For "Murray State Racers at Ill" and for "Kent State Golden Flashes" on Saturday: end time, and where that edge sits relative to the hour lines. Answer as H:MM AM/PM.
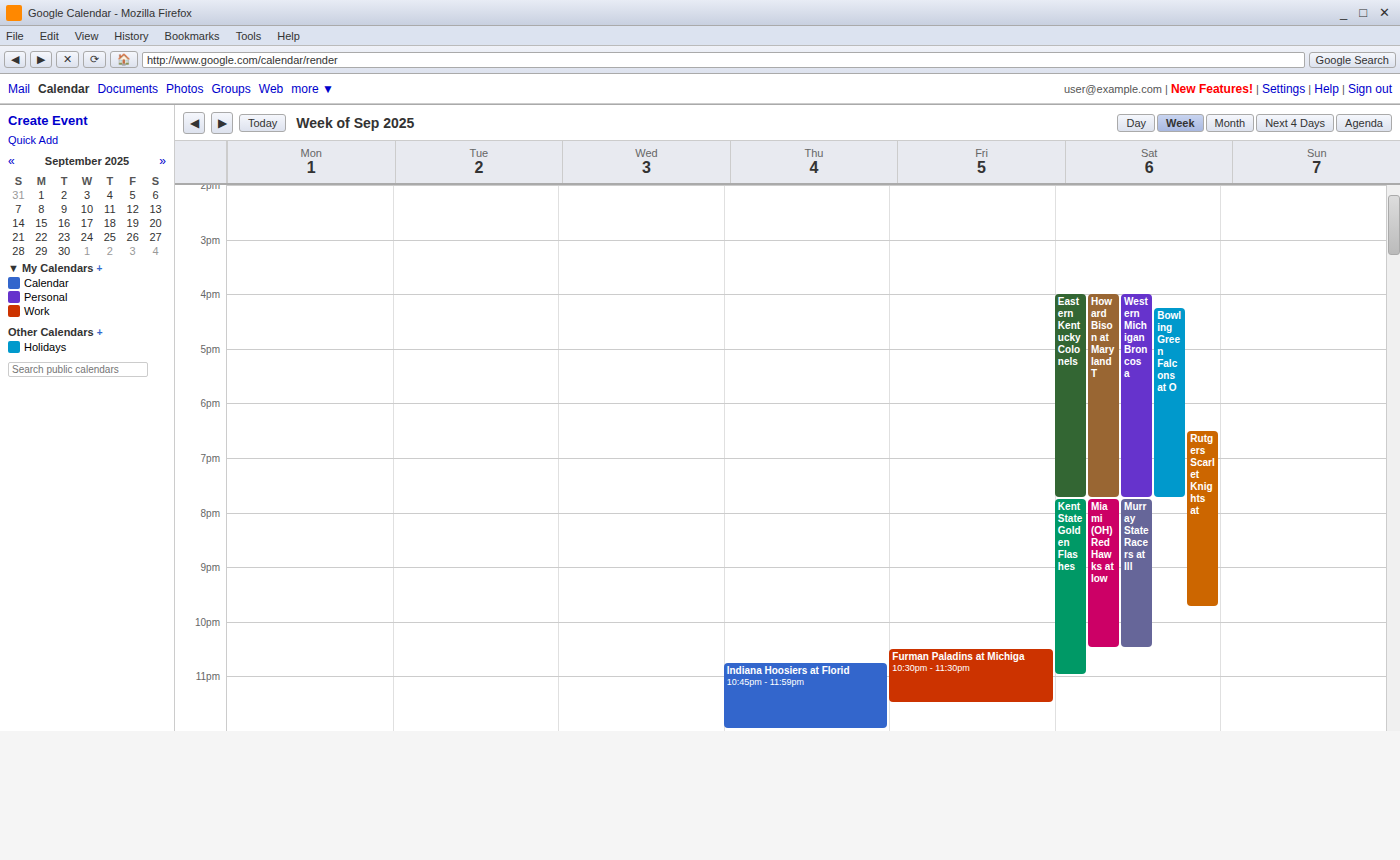
"Murray State Racers at Ill": 10:30 PM, halfway between the 10 PM and 11 PM lines. "Kent State Golden Flashes": 11:00 PM, exactly on the 11 PM line.